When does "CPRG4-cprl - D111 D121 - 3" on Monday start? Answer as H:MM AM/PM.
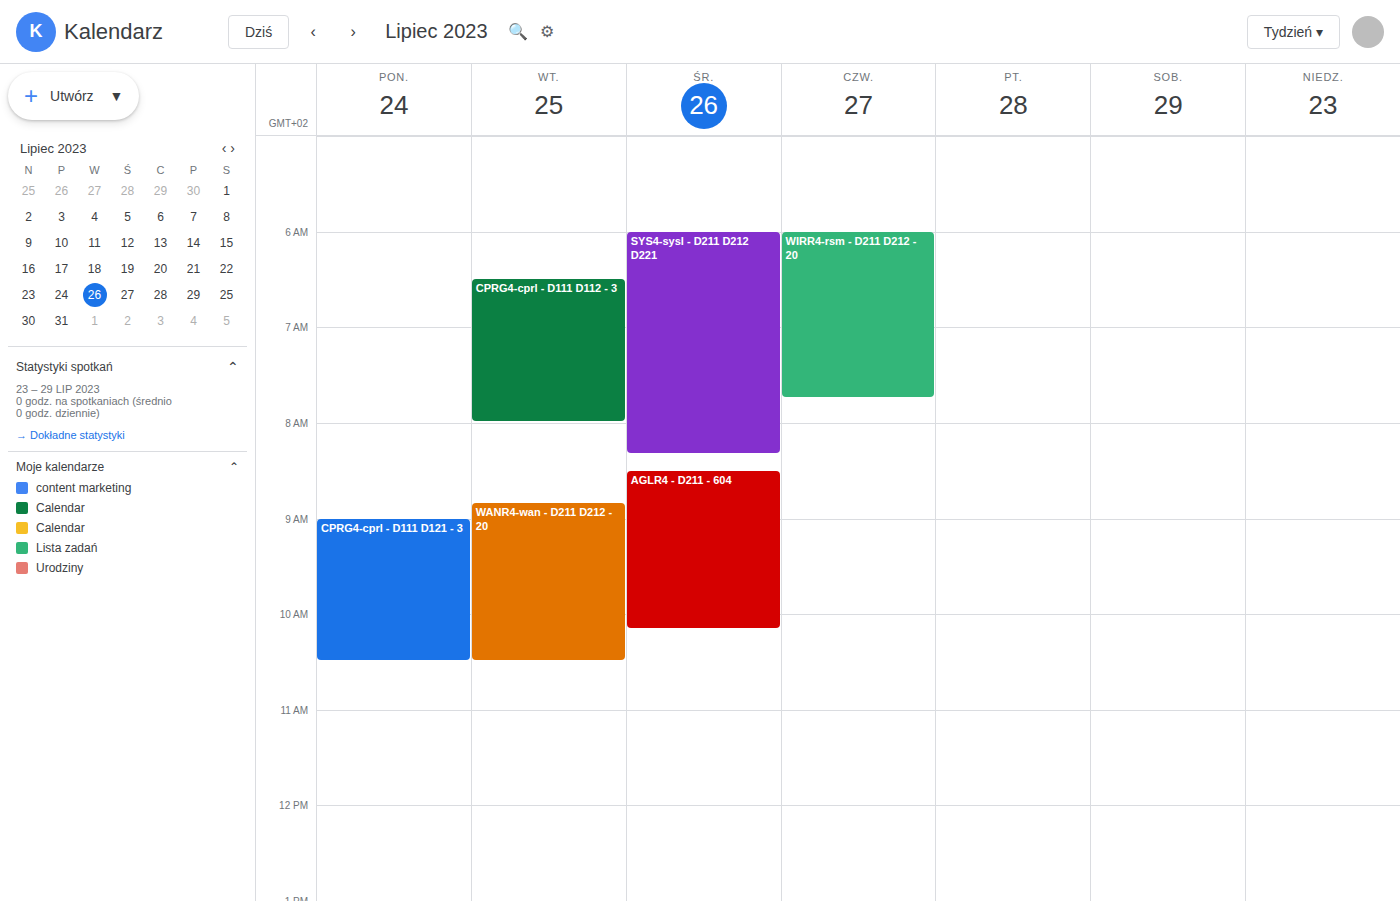
9:00 AM